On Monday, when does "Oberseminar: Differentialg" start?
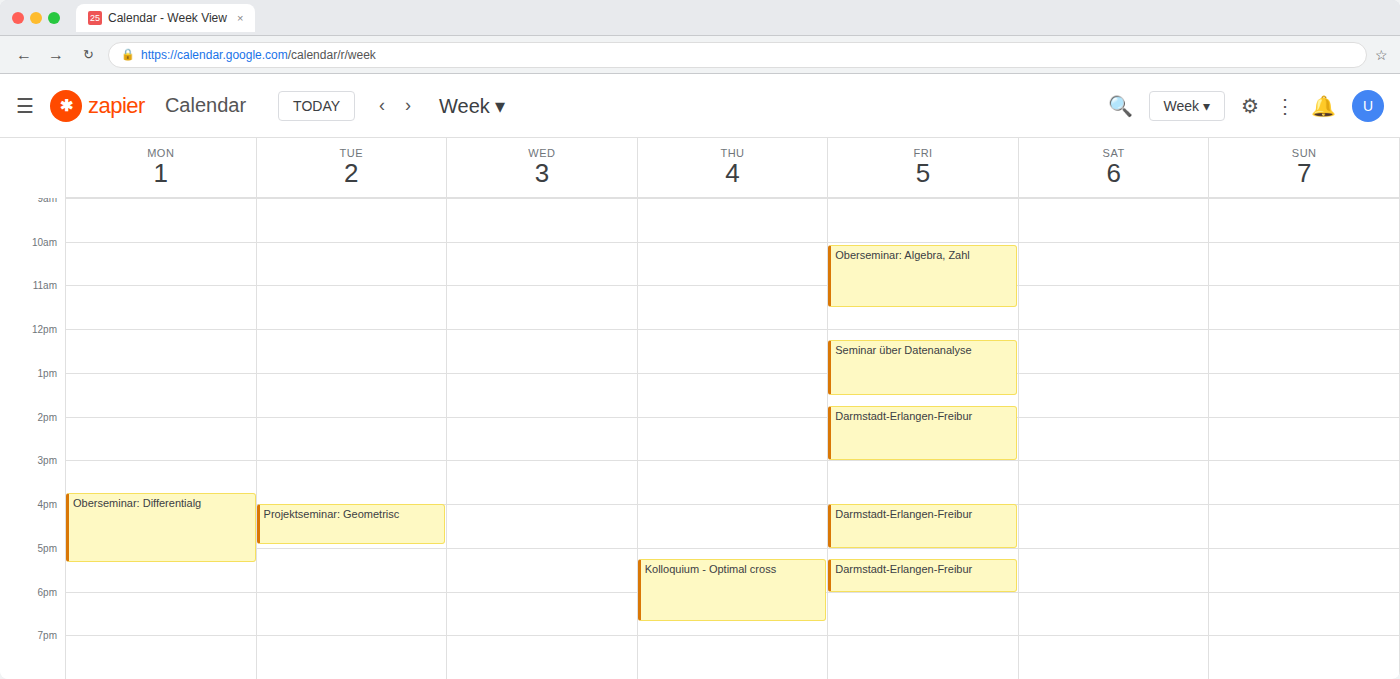
15:45